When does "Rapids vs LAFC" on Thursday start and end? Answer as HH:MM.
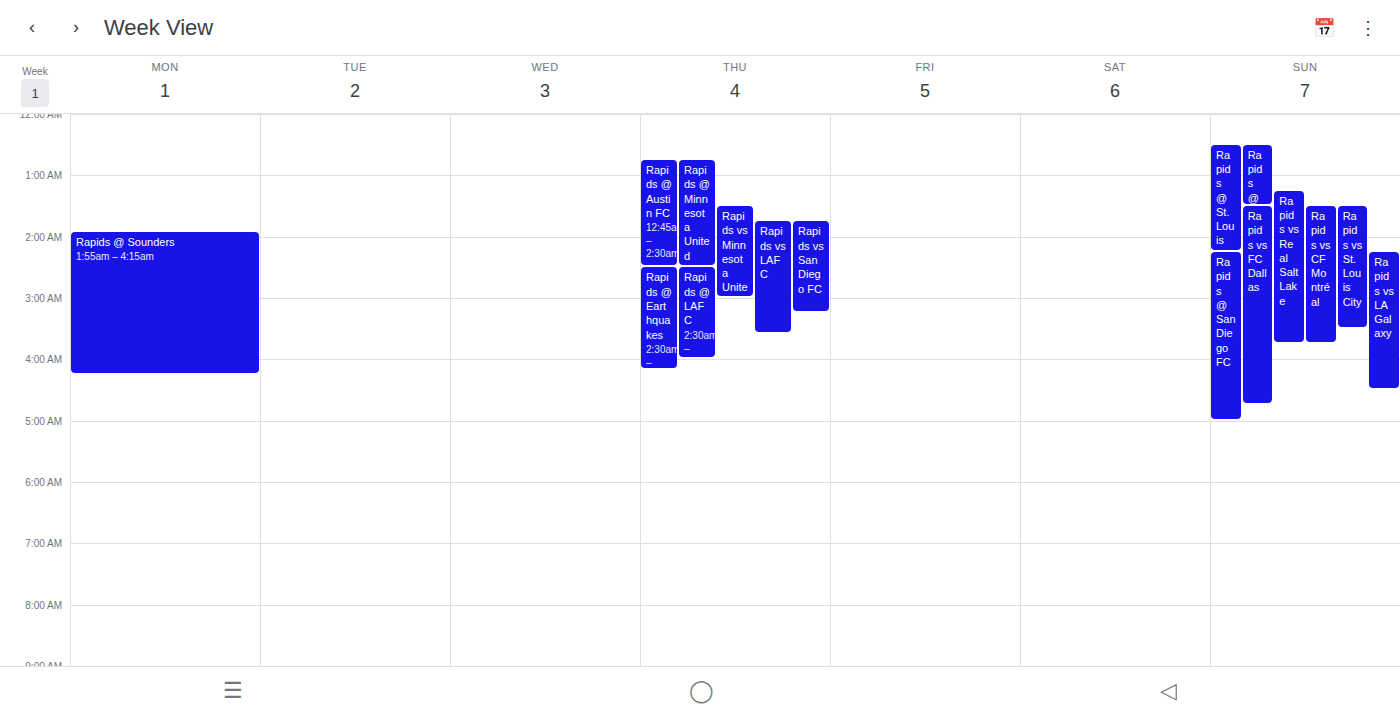
01:45 to 03:35